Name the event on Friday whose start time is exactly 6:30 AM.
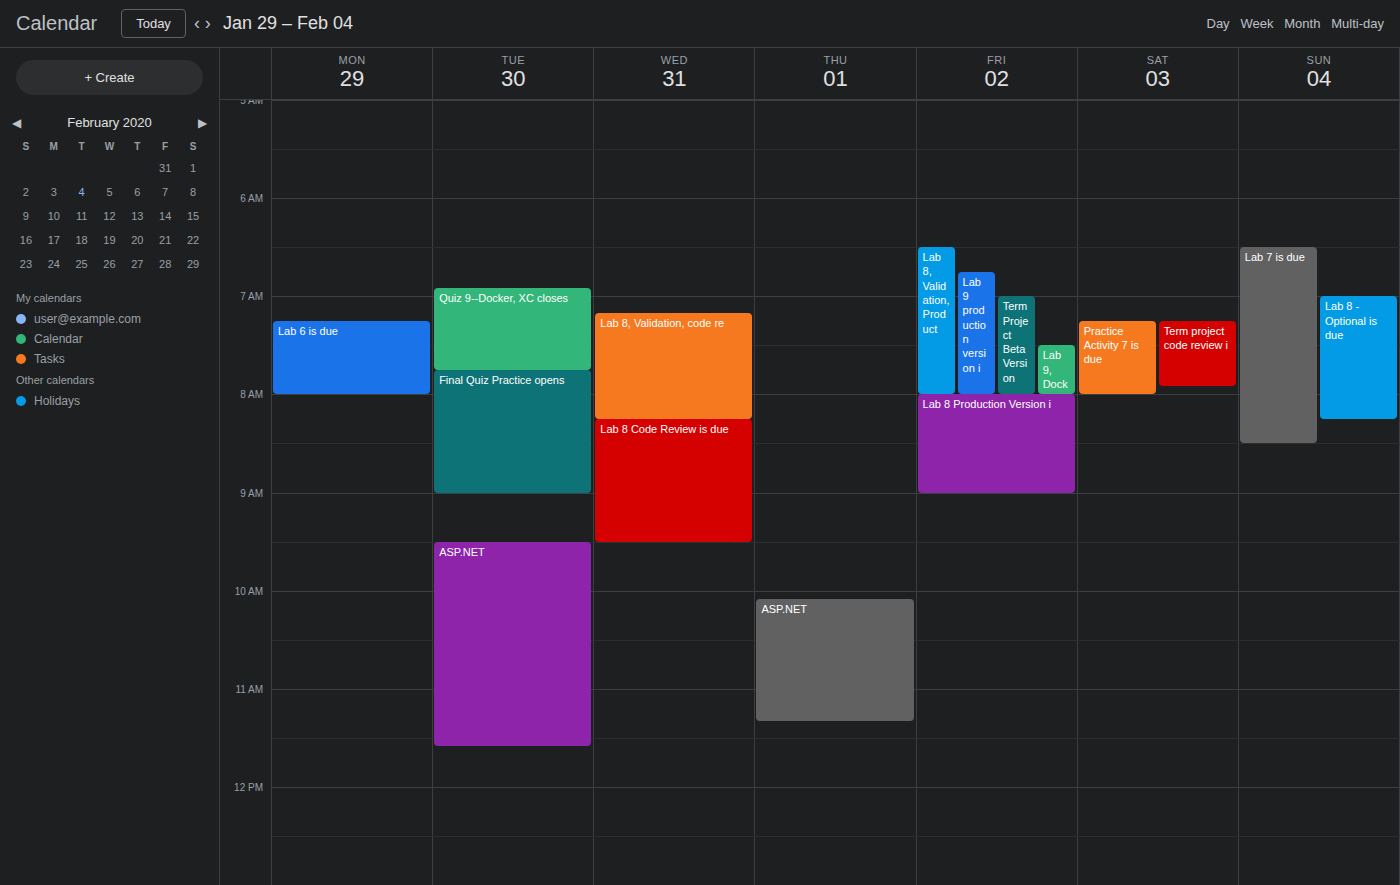
"Lab 8, Validation, Product"